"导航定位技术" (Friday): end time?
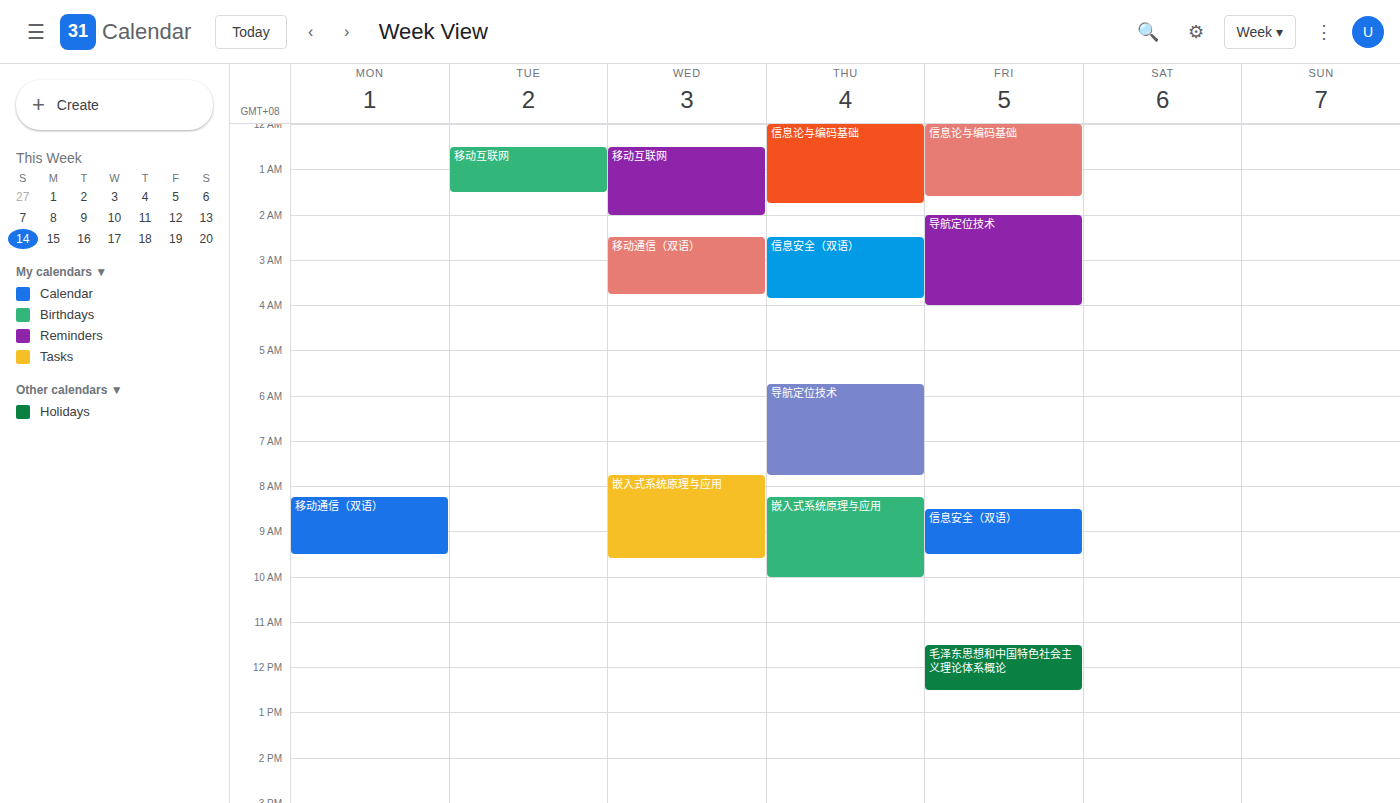
4:00 AM